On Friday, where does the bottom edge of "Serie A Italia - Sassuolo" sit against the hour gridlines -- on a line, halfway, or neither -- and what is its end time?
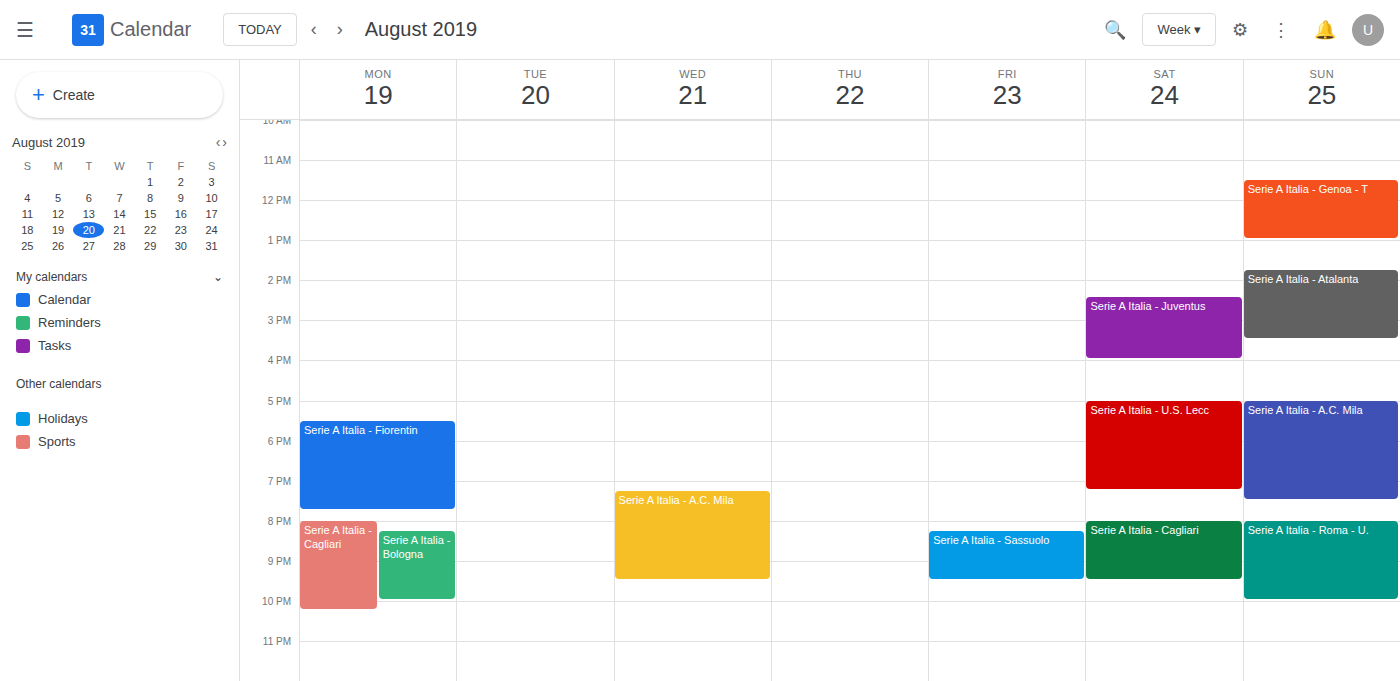
9:30 PM -- halfway between the 9 PM and 10 PM lines.